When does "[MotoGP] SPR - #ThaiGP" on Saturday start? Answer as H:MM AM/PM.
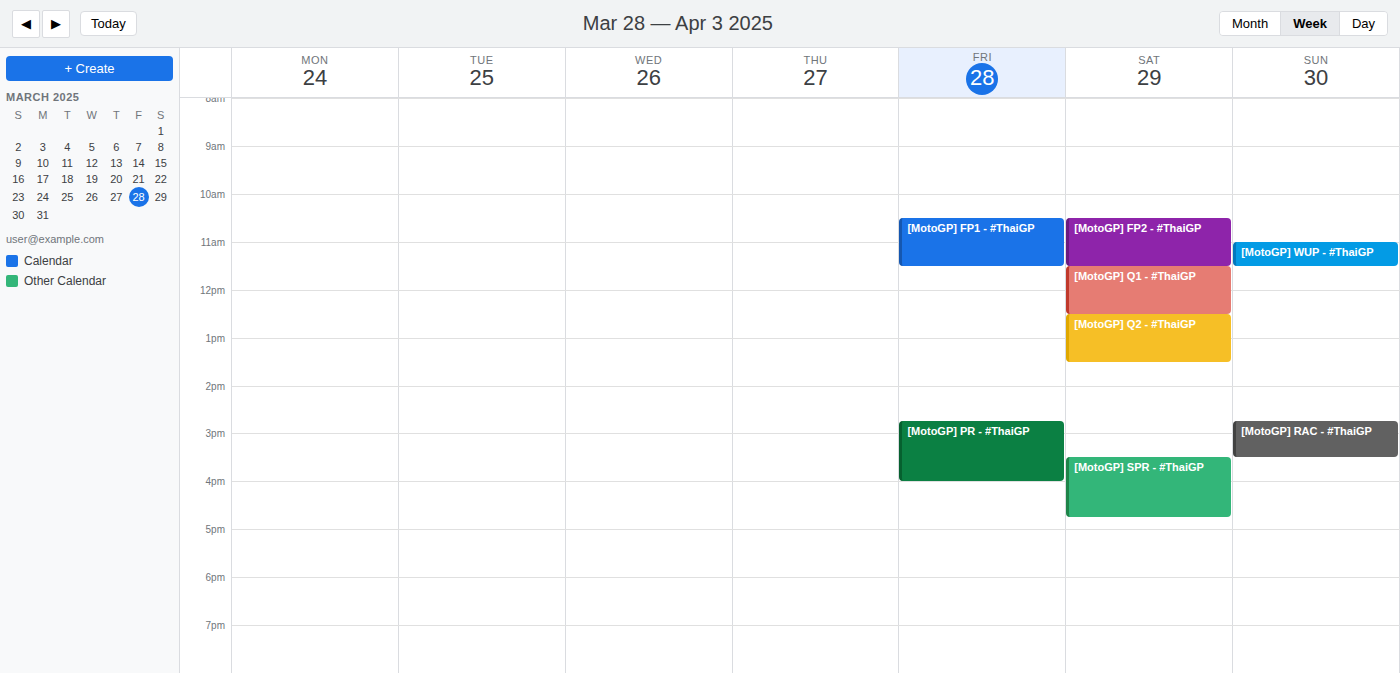
3:30 PM